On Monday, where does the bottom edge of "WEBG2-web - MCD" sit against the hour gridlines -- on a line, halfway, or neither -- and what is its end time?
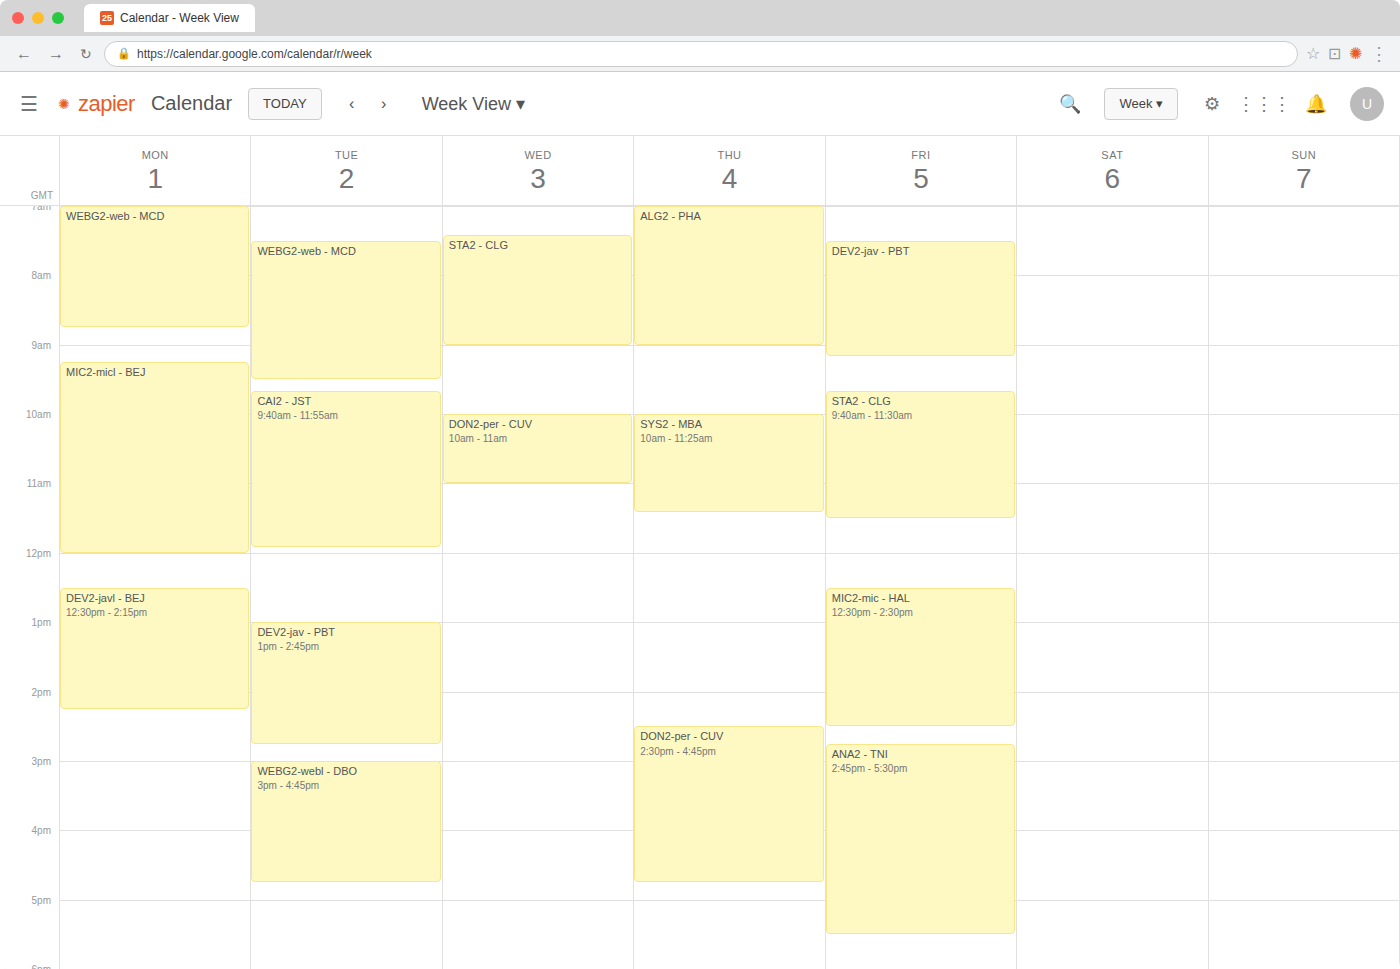
8:45 AM -- neither: three quarters of the way from the 8 AM line to the 9 AM line.